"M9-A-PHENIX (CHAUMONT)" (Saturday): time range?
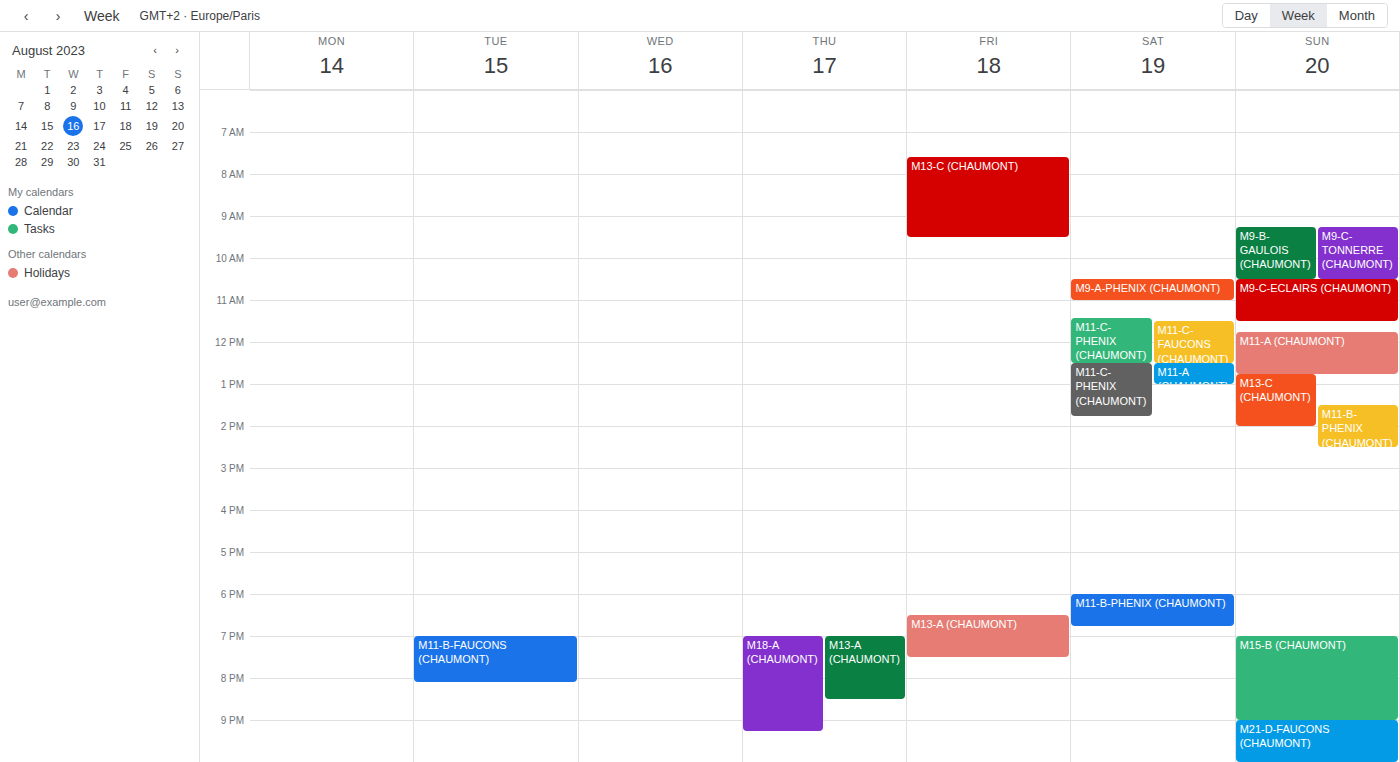
10:30 AM to 11:00 AM